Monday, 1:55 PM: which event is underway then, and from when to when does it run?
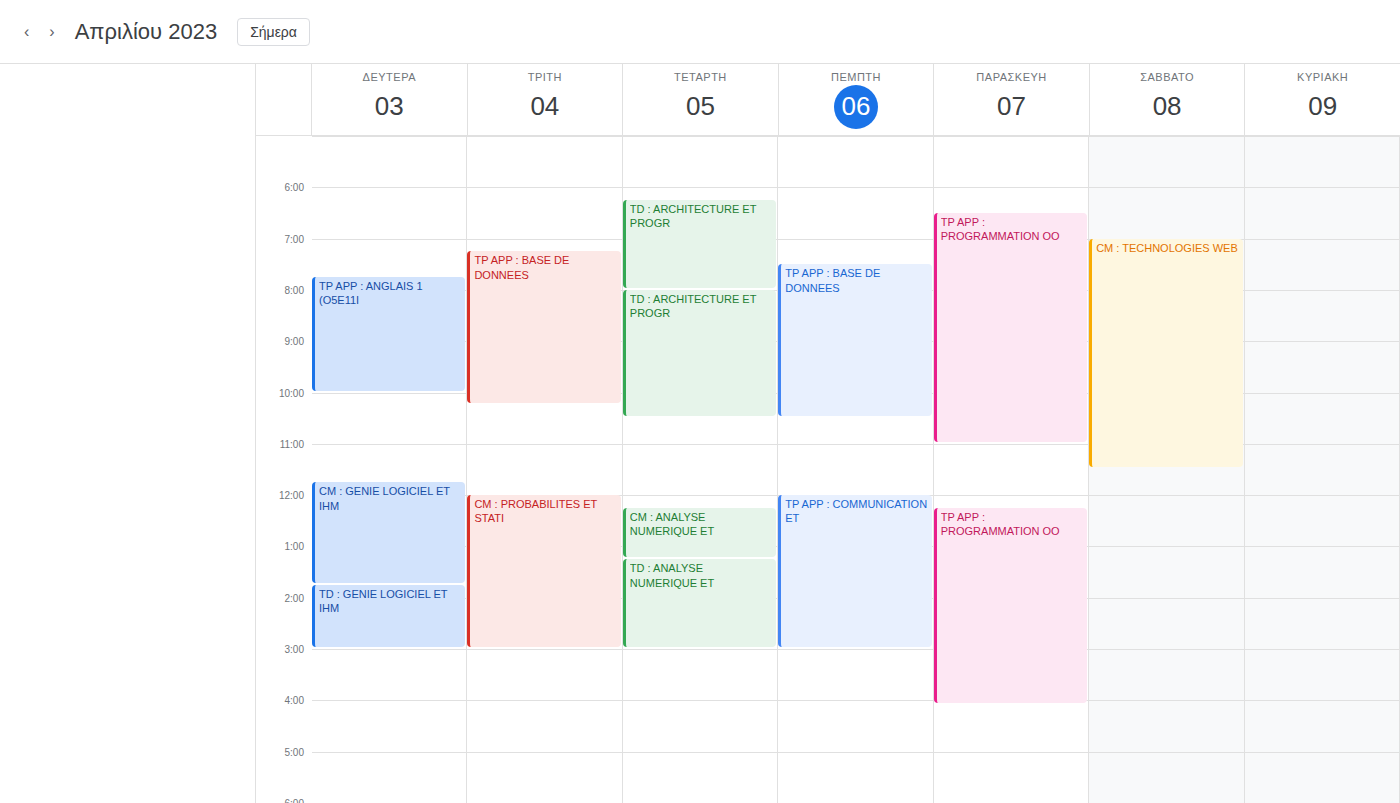
"TD : GENIE LOGICIEL ET IHM", 1:45 PM to 3:00 PM